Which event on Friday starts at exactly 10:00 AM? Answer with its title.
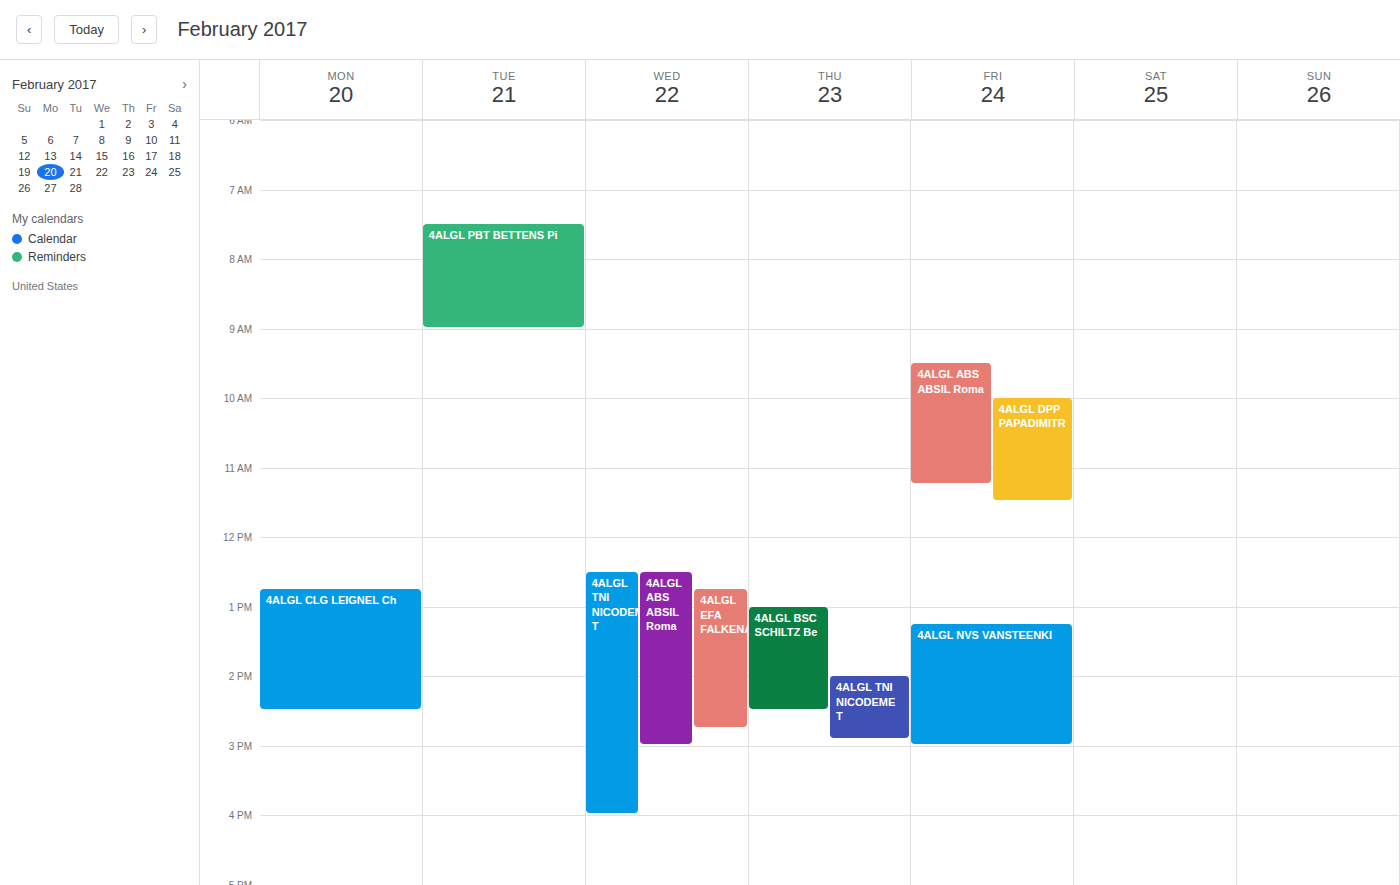
"4ALGL DPP PAPADIMITR"